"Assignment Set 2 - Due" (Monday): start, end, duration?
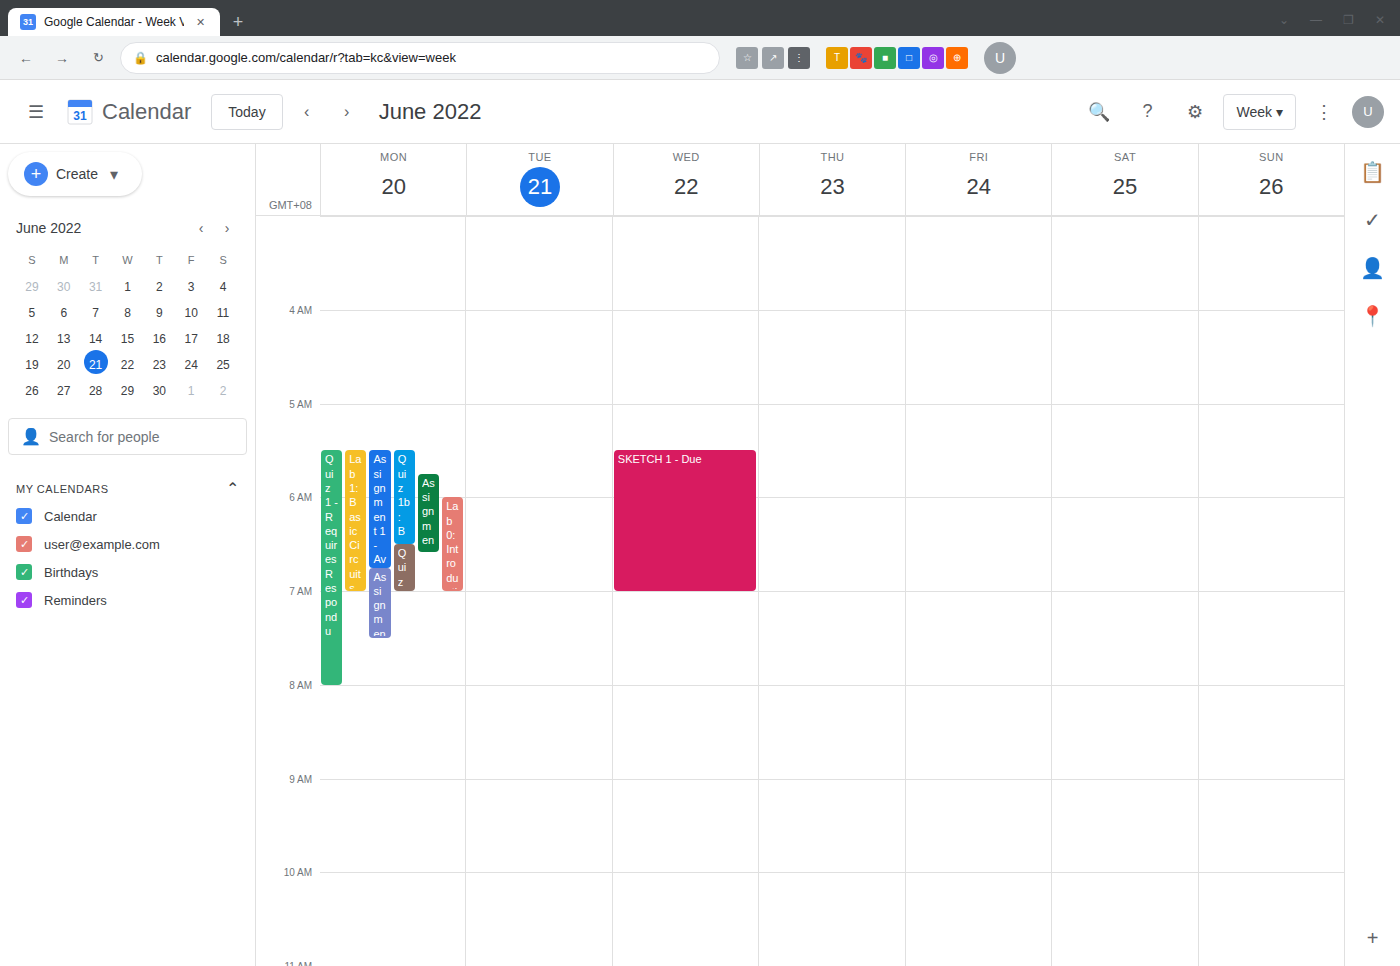
5:45 AM to 6:35 AM, 50 minutes